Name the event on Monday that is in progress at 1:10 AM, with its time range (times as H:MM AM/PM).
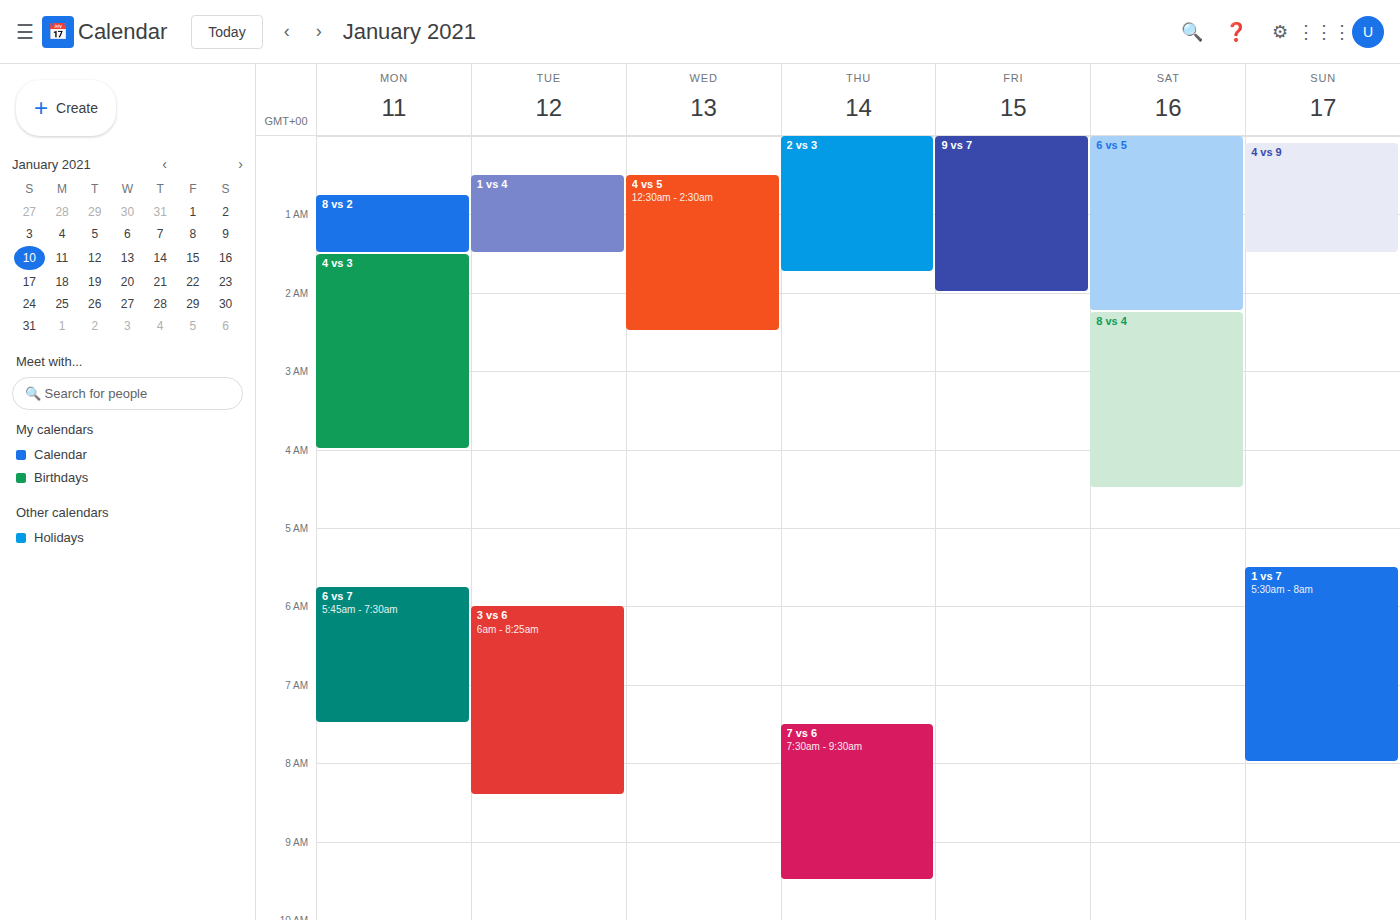
"8 vs 2", 12:45 AM to 1:30 AM